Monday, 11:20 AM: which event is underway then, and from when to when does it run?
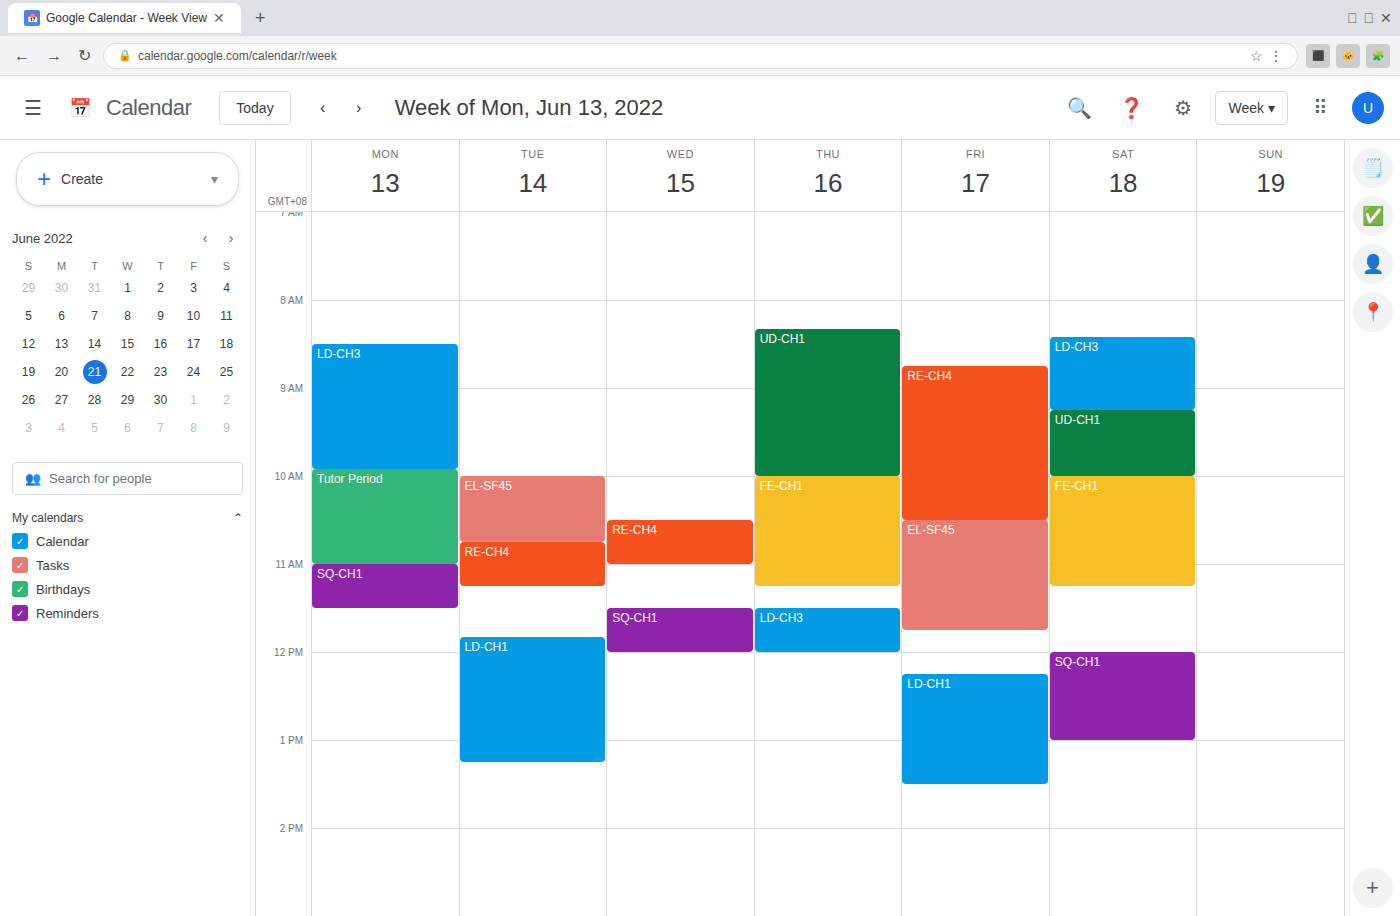
"SQ-CH1", 11:00 AM to 11:30 AM